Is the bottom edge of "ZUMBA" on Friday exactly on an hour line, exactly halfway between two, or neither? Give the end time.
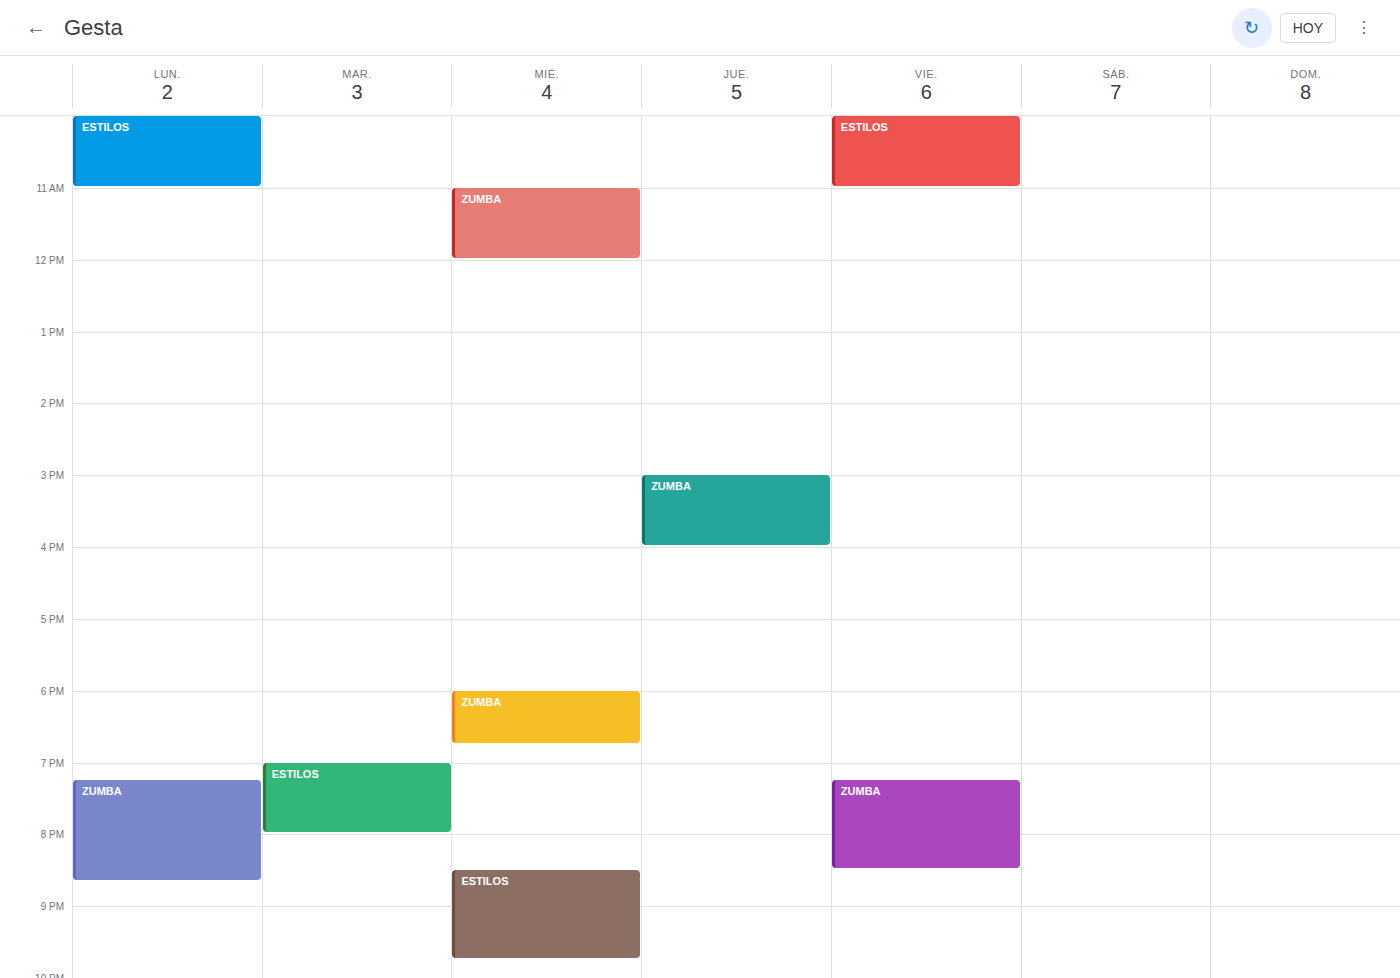
8:30 PM -- halfway between the 8 PM and 9 PM lines.